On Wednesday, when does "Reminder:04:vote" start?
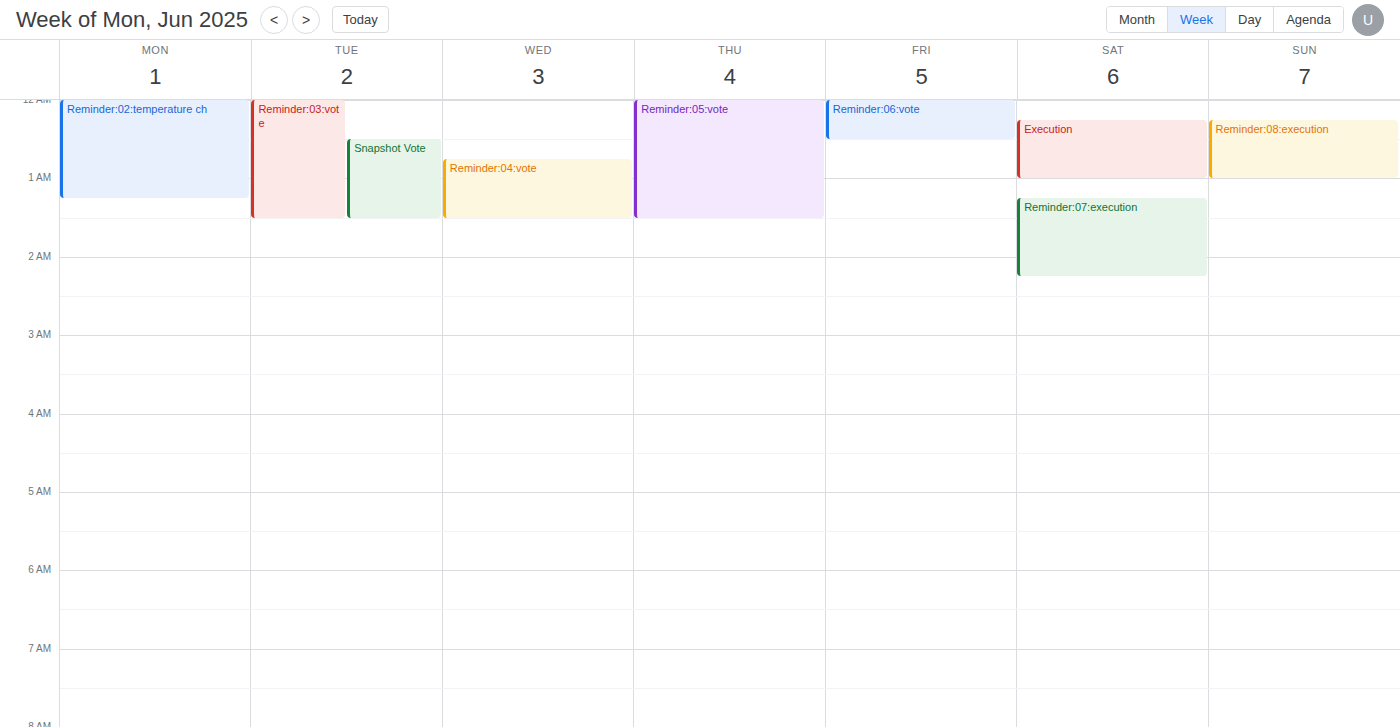
00:45